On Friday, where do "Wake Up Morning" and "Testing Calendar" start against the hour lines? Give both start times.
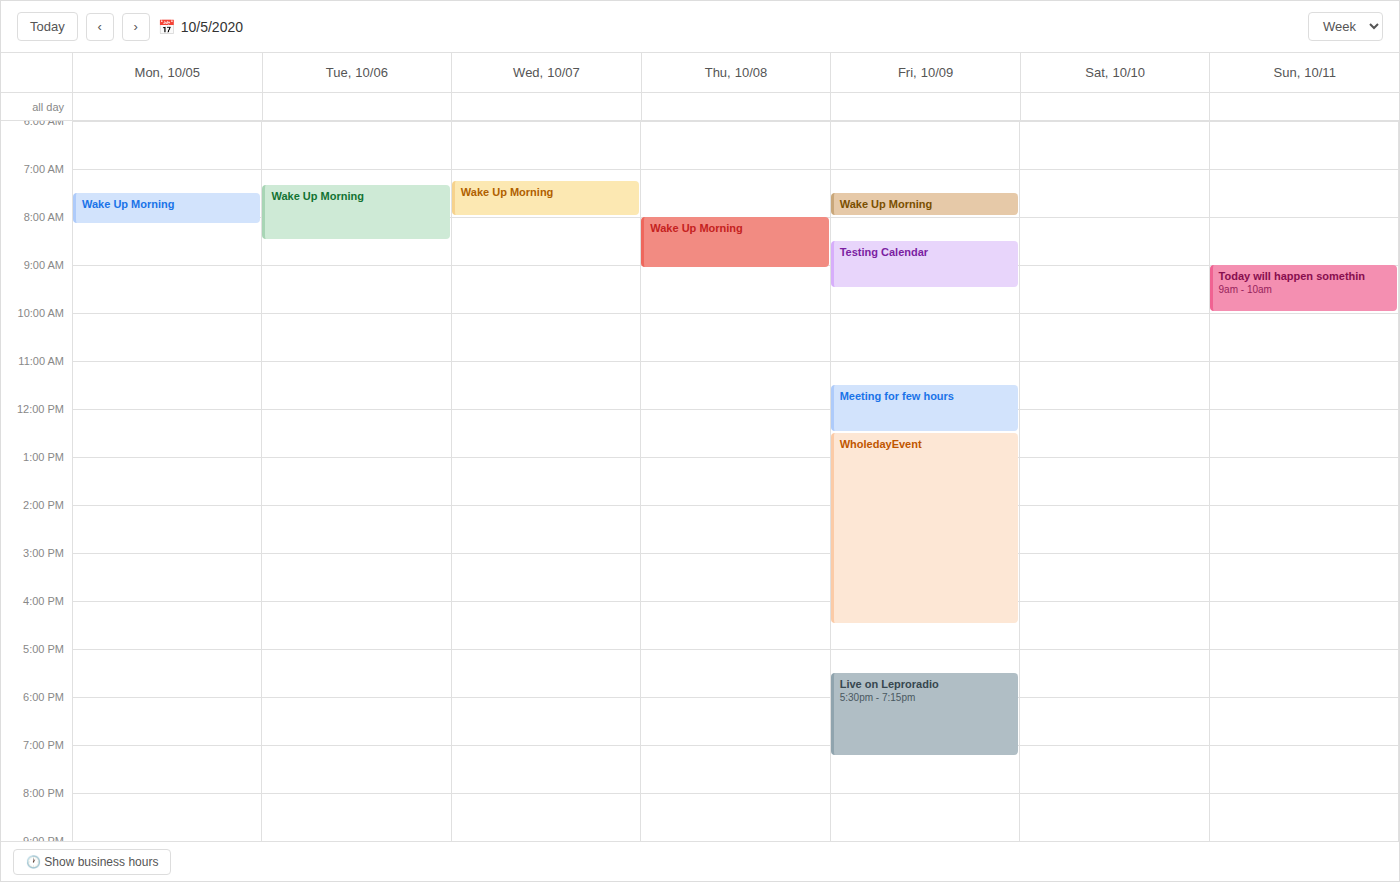
"Wake Up Morning": 07:30, halfway between the 07:00 and 08:00 lines. "Testing Calendar": 08:30, halfway between the 08:00 and 09:00 lines.